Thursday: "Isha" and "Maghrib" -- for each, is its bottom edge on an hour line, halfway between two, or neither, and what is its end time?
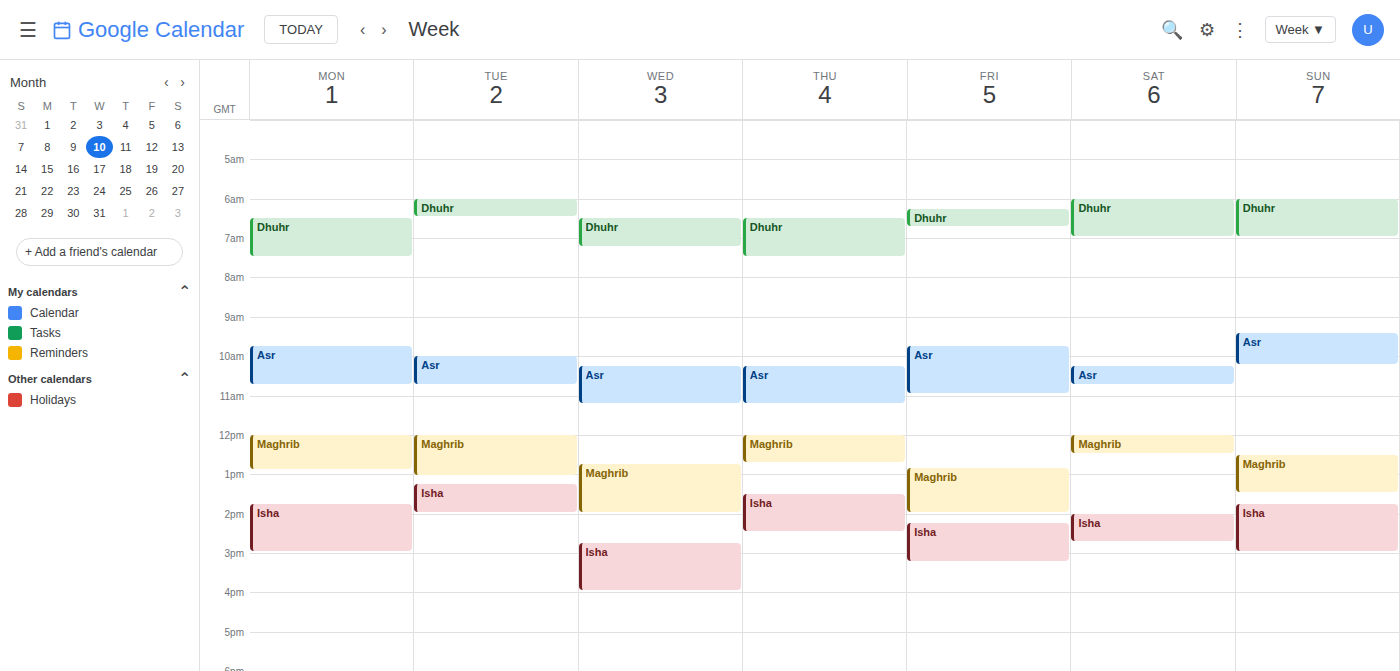
"Isha": 2:30 PM, halfway between the 2 PM and 3 PM lines. "Maghrib": 12:45 PM, neither: three quarters of the way from the 12 PM line to the 1 PM line.